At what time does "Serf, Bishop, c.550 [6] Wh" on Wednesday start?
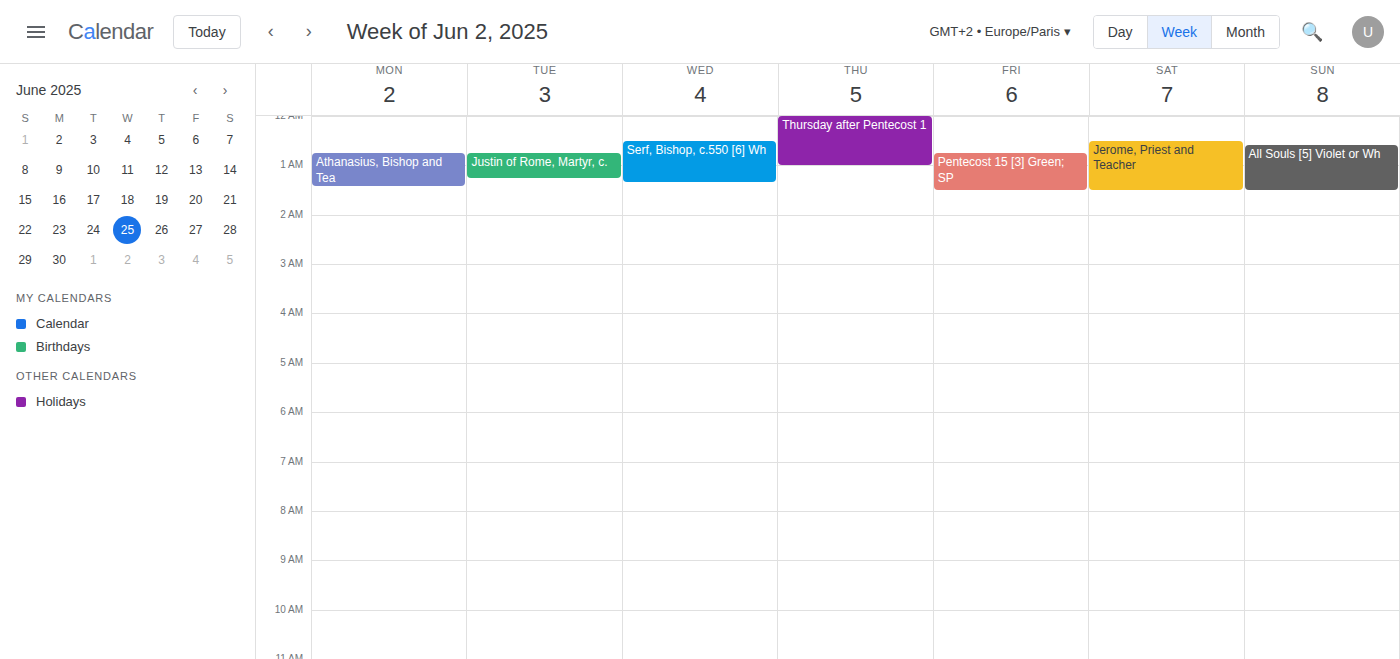
12:30 AM